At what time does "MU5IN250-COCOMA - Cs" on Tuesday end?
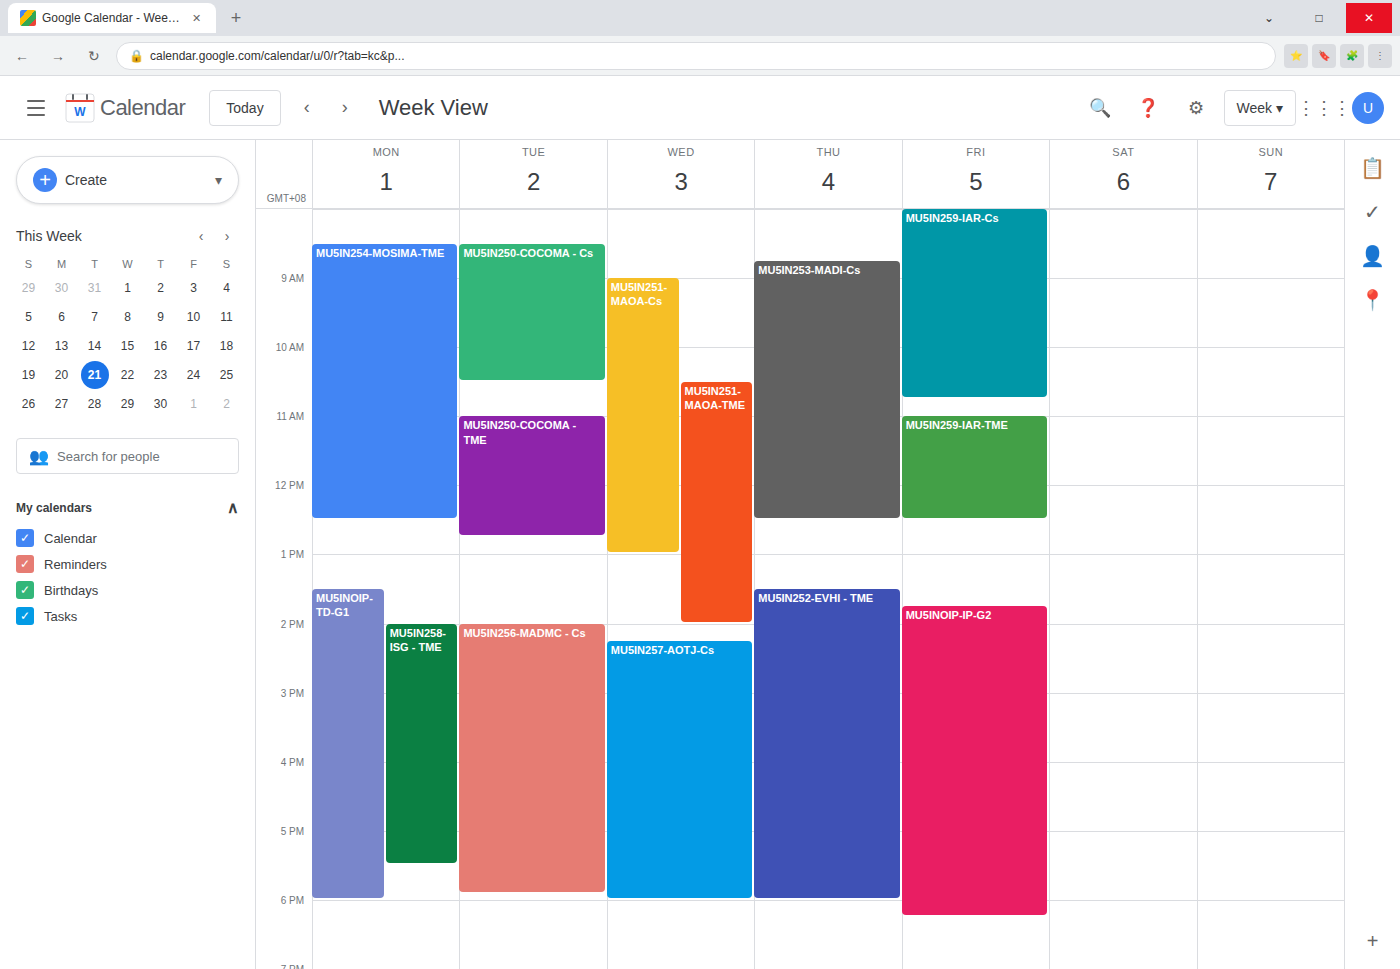
10:30 AM